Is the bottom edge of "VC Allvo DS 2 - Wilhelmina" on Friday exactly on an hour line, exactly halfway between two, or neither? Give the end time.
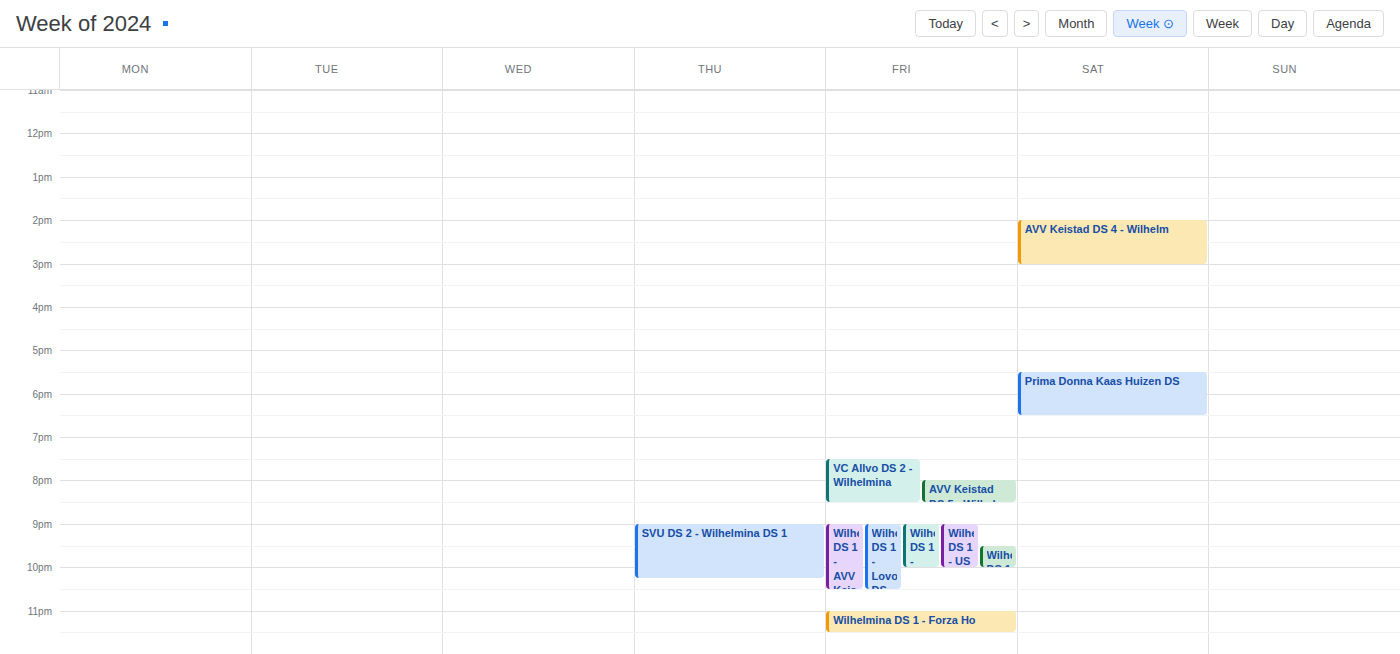
8:30 PM -- halfway between the 8 PM and 9 PM lines.